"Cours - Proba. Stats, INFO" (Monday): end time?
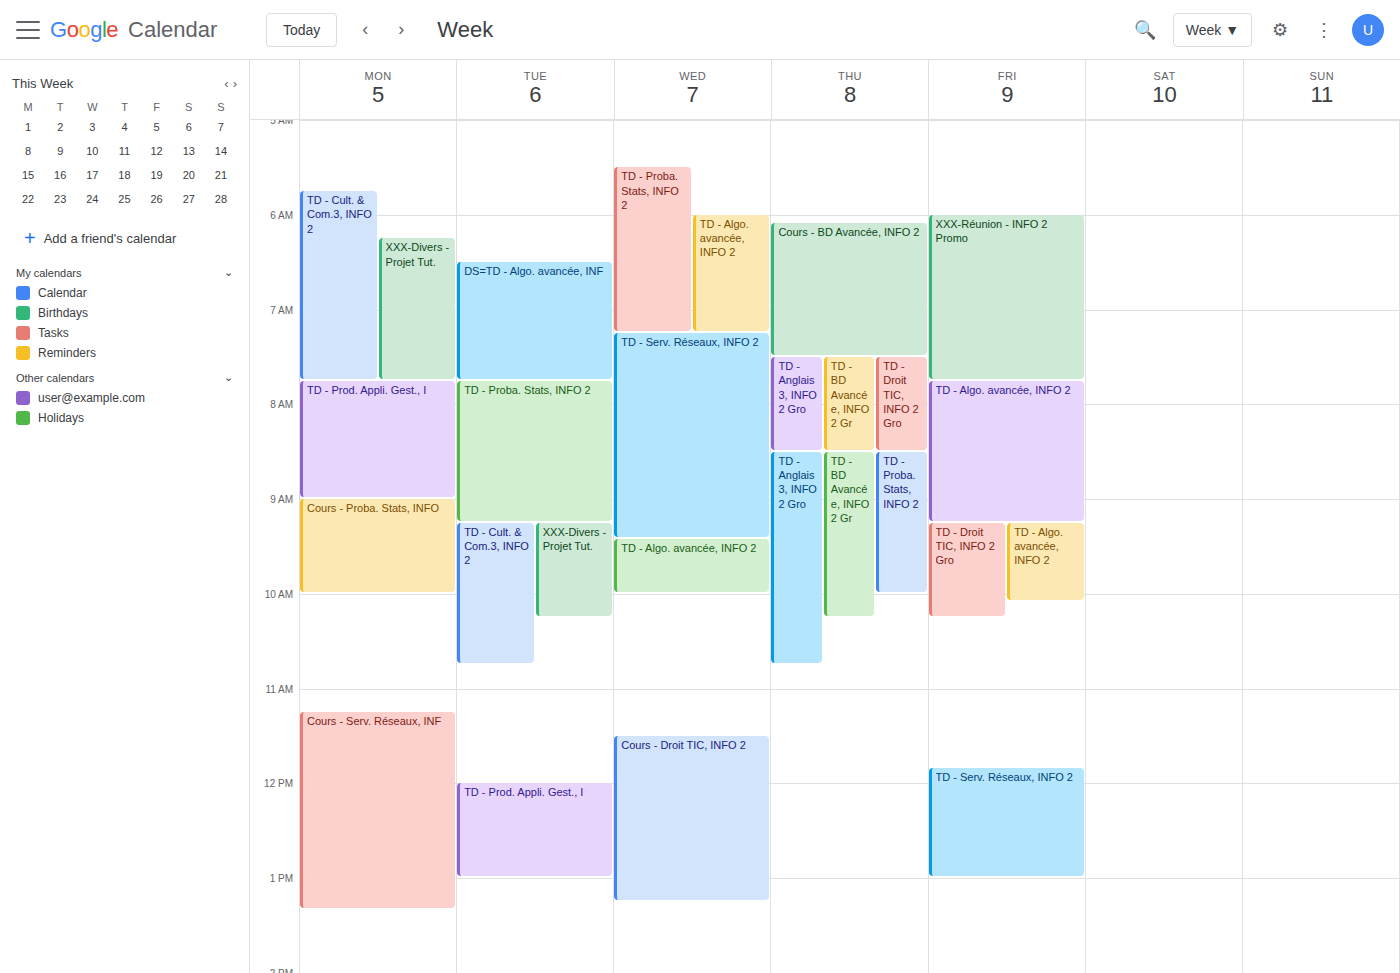
10:00 AM